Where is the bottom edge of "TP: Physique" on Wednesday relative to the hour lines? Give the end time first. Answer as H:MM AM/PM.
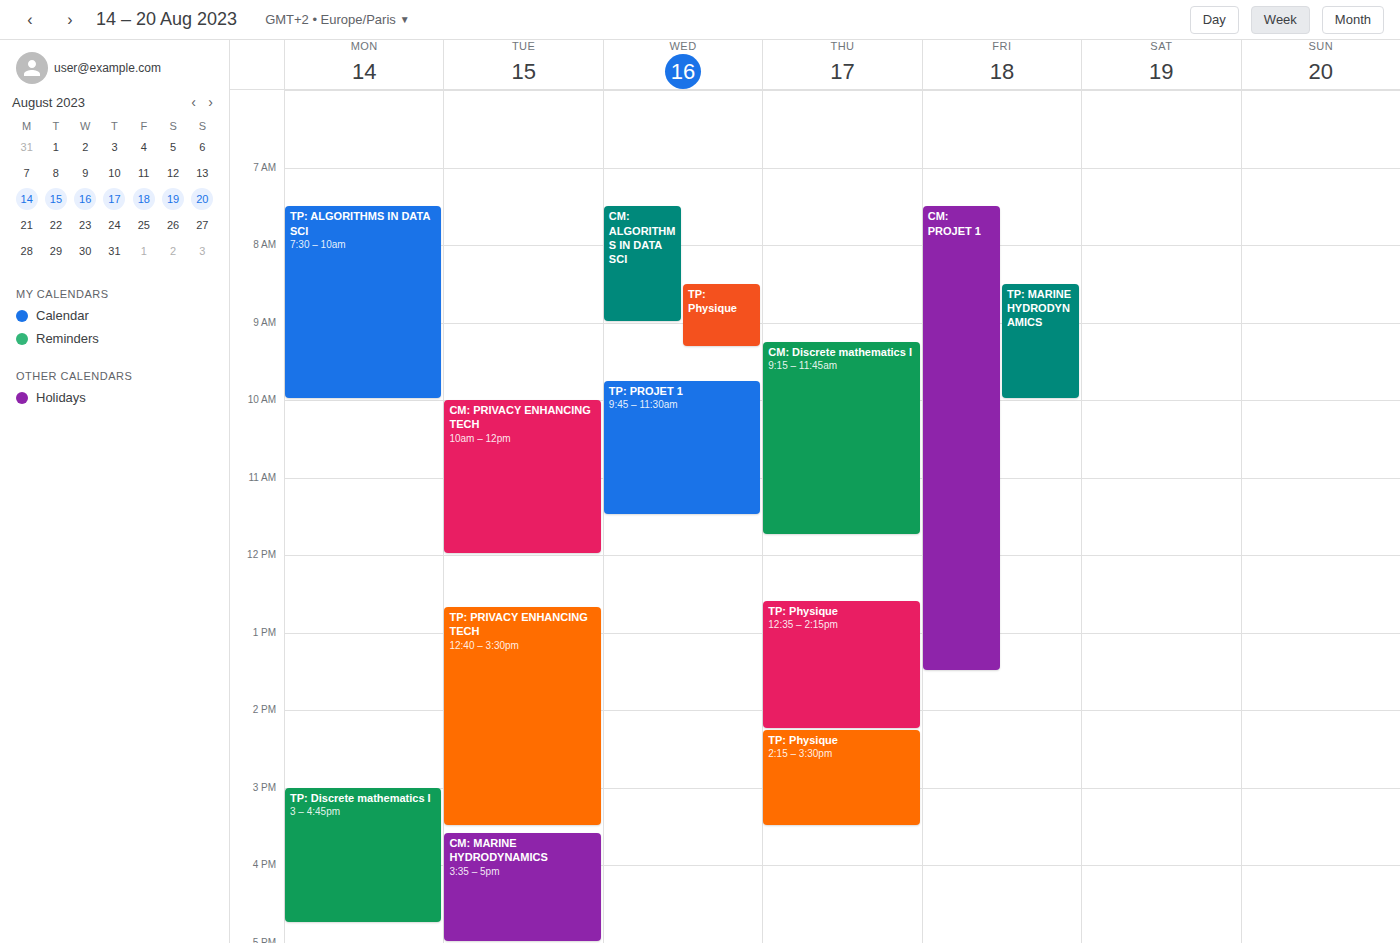
9:20 AM -- neither: 20 minutes below the 9 AM line and 40 minutes above the 10 AM line.